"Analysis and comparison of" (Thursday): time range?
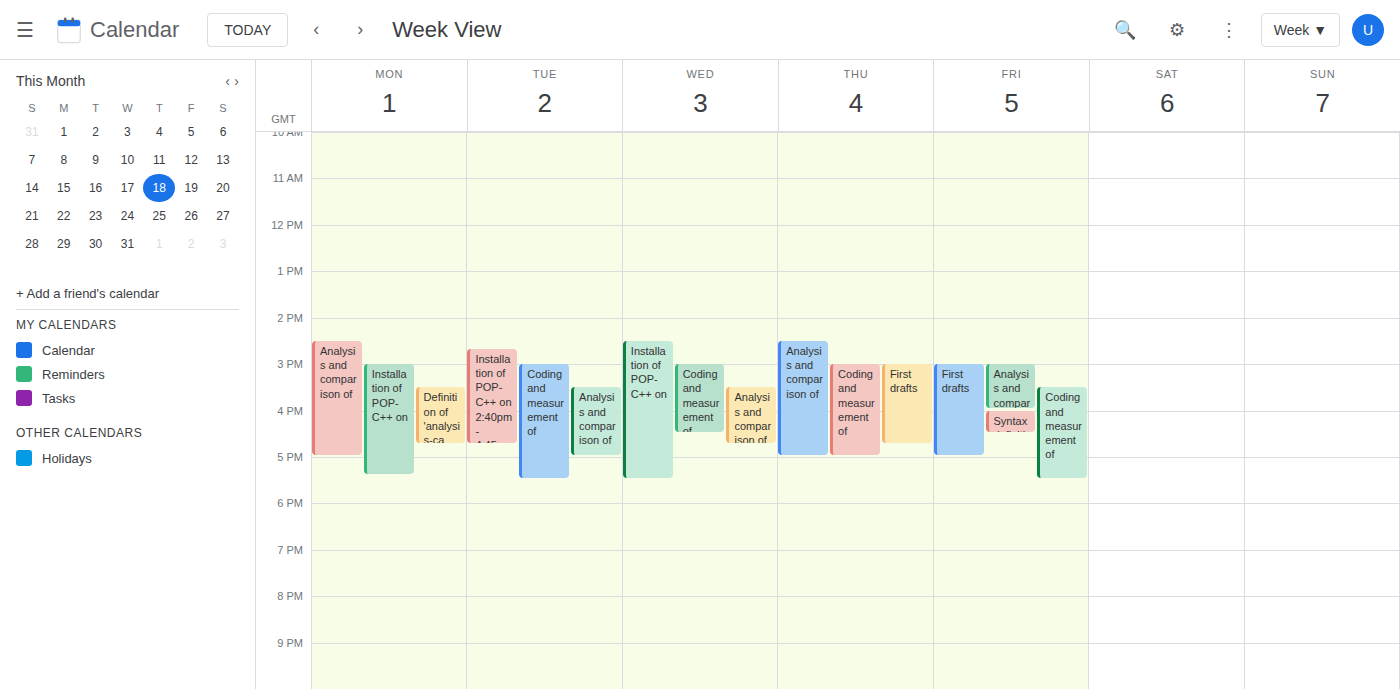
2:30 PM to 5:00 PM